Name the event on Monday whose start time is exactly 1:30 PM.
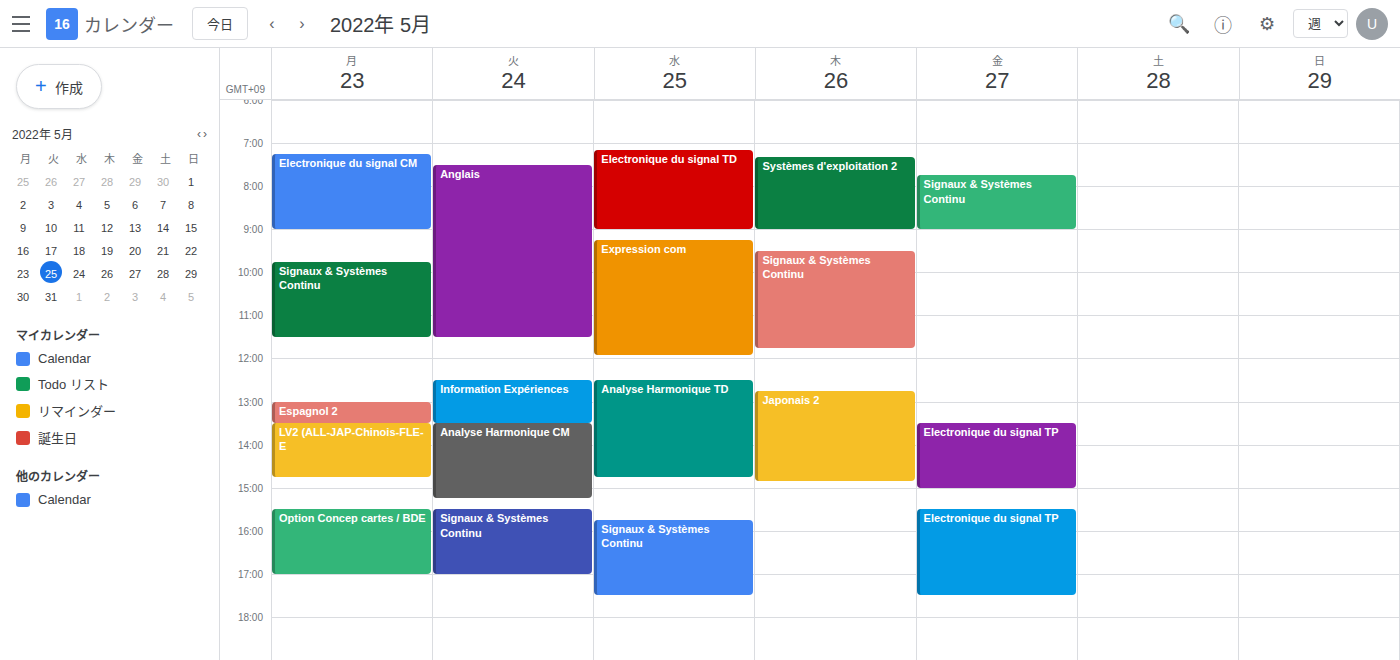
"LV2 (ALL-JAP-Chinois-FLE-E"